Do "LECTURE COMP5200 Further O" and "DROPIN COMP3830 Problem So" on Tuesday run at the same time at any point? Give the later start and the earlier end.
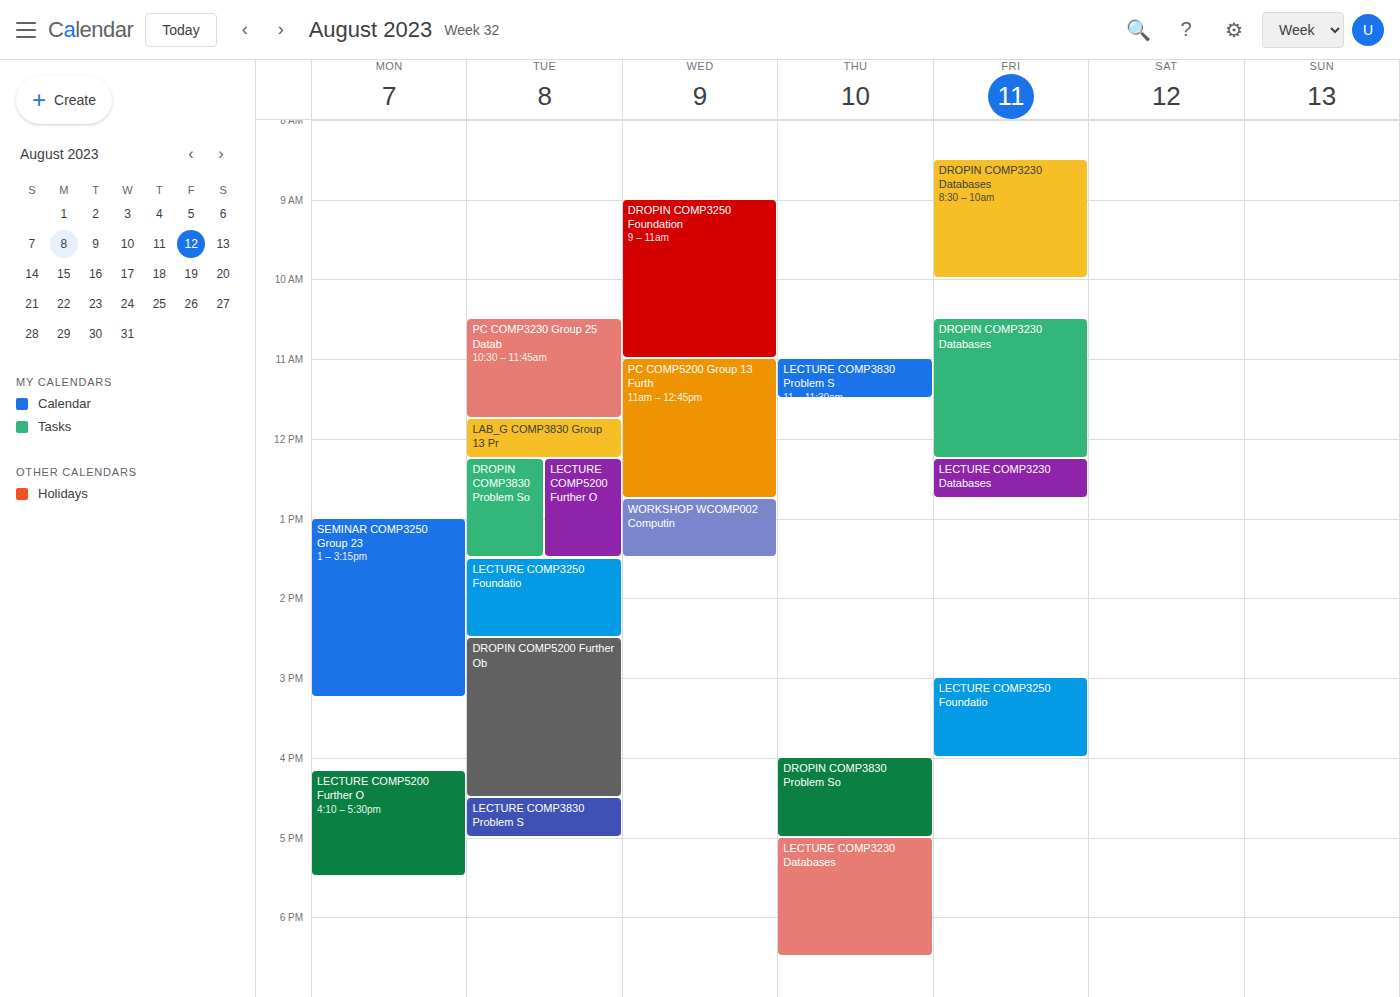
"DROPIN COMP3830 Problem So" runs 12:15 PM to 1:30 PM, inside "LECTURE COMP5200 Further O" -- they overlap.